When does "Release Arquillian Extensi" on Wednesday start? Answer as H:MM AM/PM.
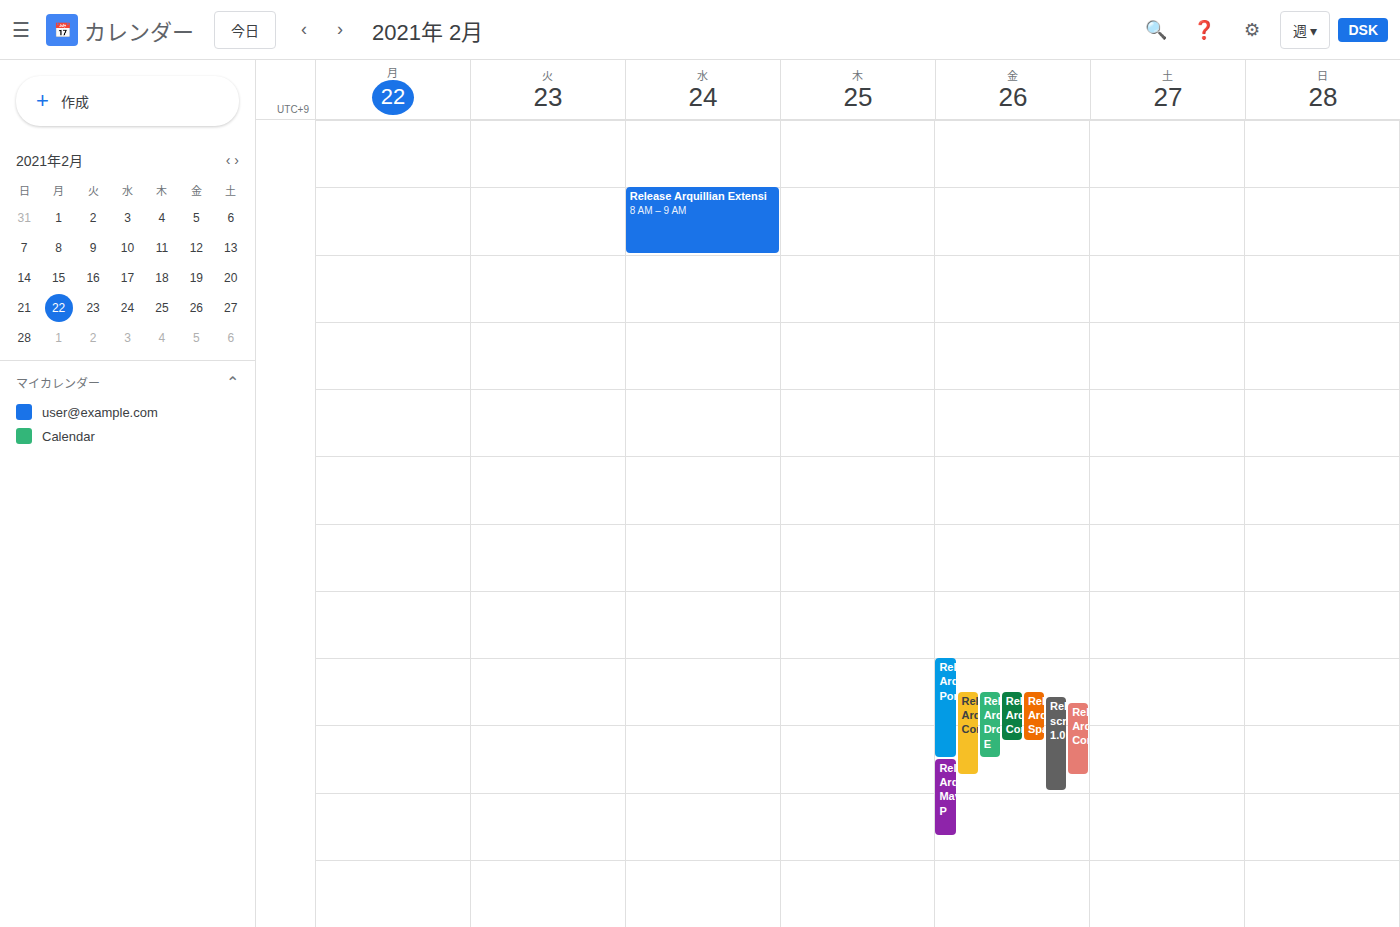
8:00 AM